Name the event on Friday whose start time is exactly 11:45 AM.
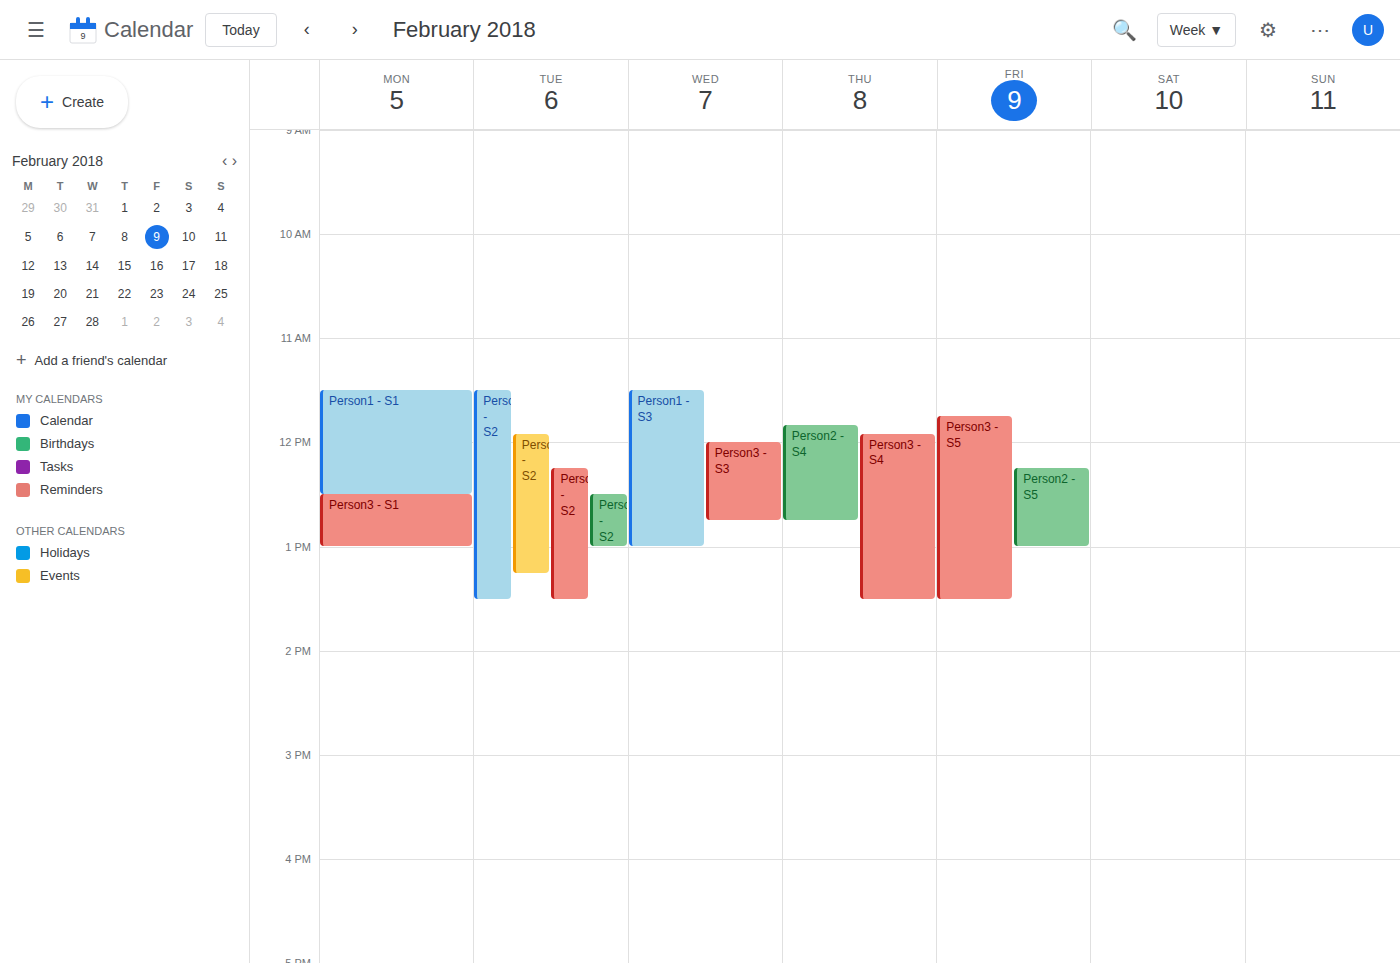
"Person3 - S5"